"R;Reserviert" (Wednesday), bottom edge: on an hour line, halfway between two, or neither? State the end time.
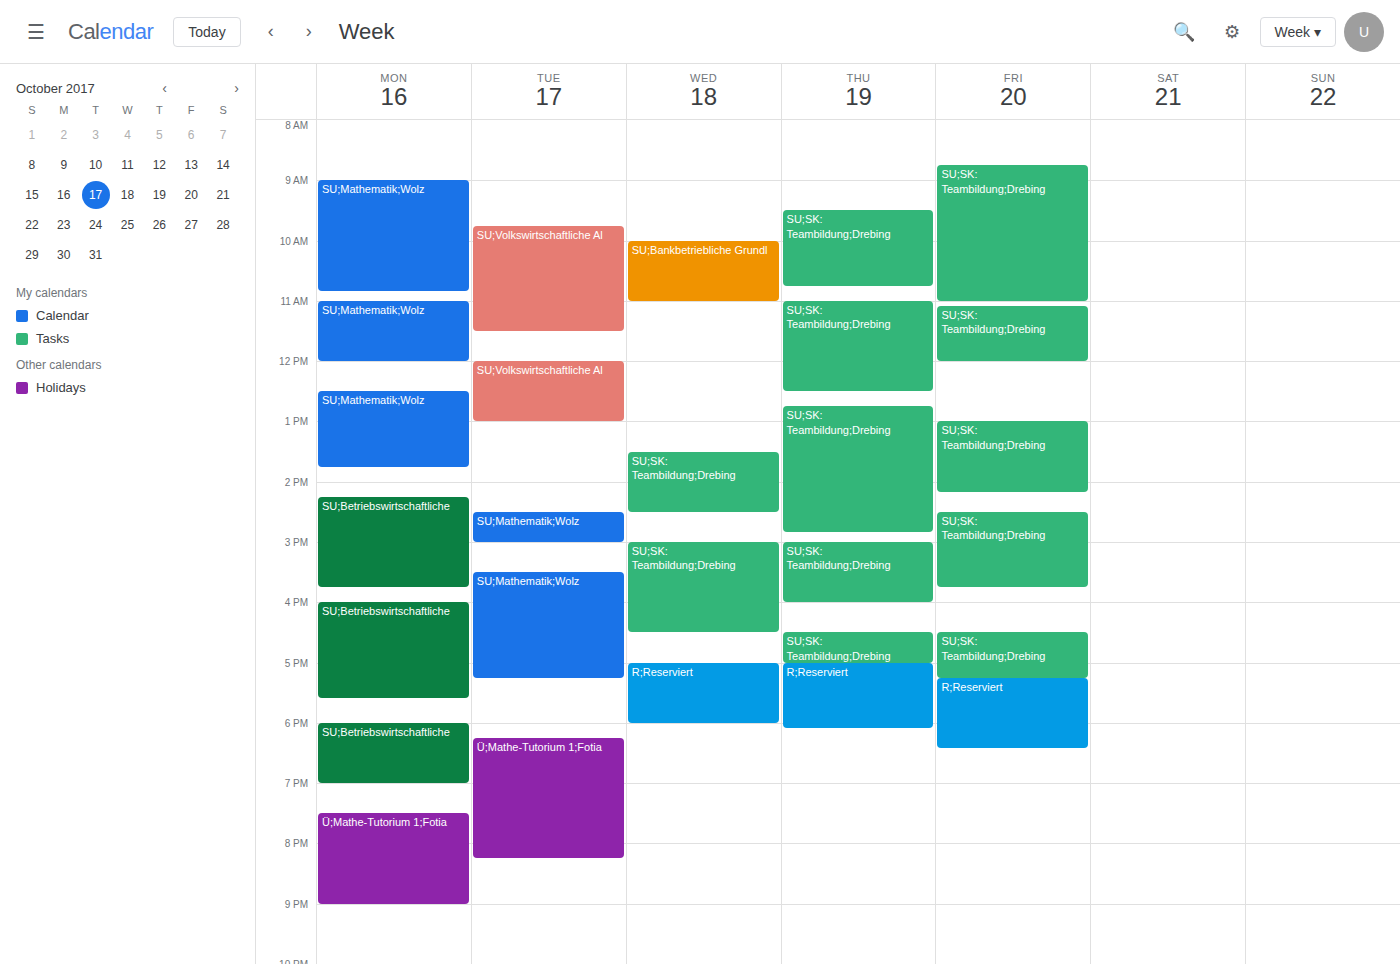
6:00 PM -- exactly on the 6 PM line.